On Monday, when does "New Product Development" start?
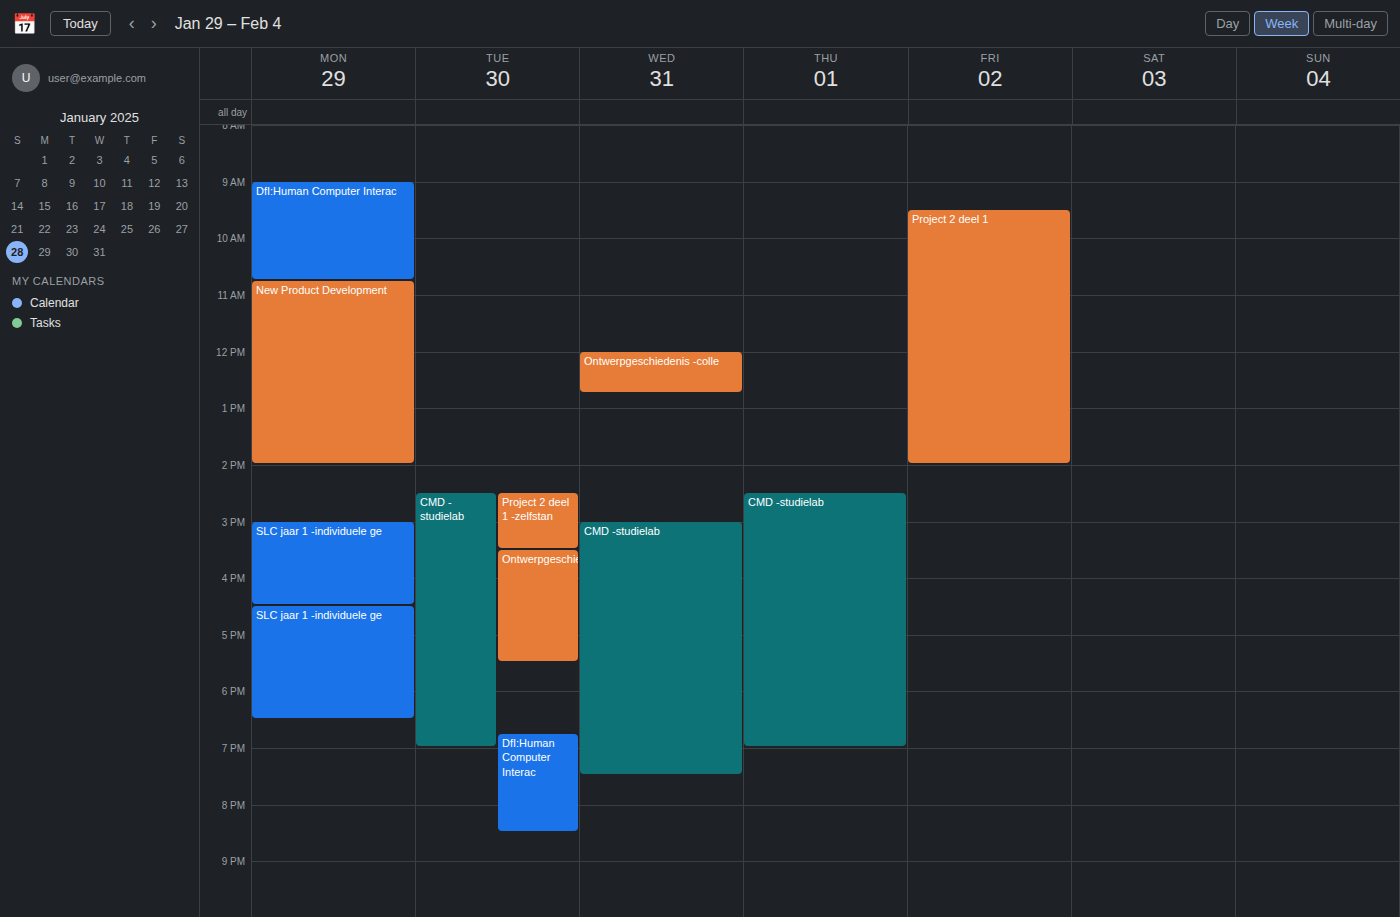
10:45 AM